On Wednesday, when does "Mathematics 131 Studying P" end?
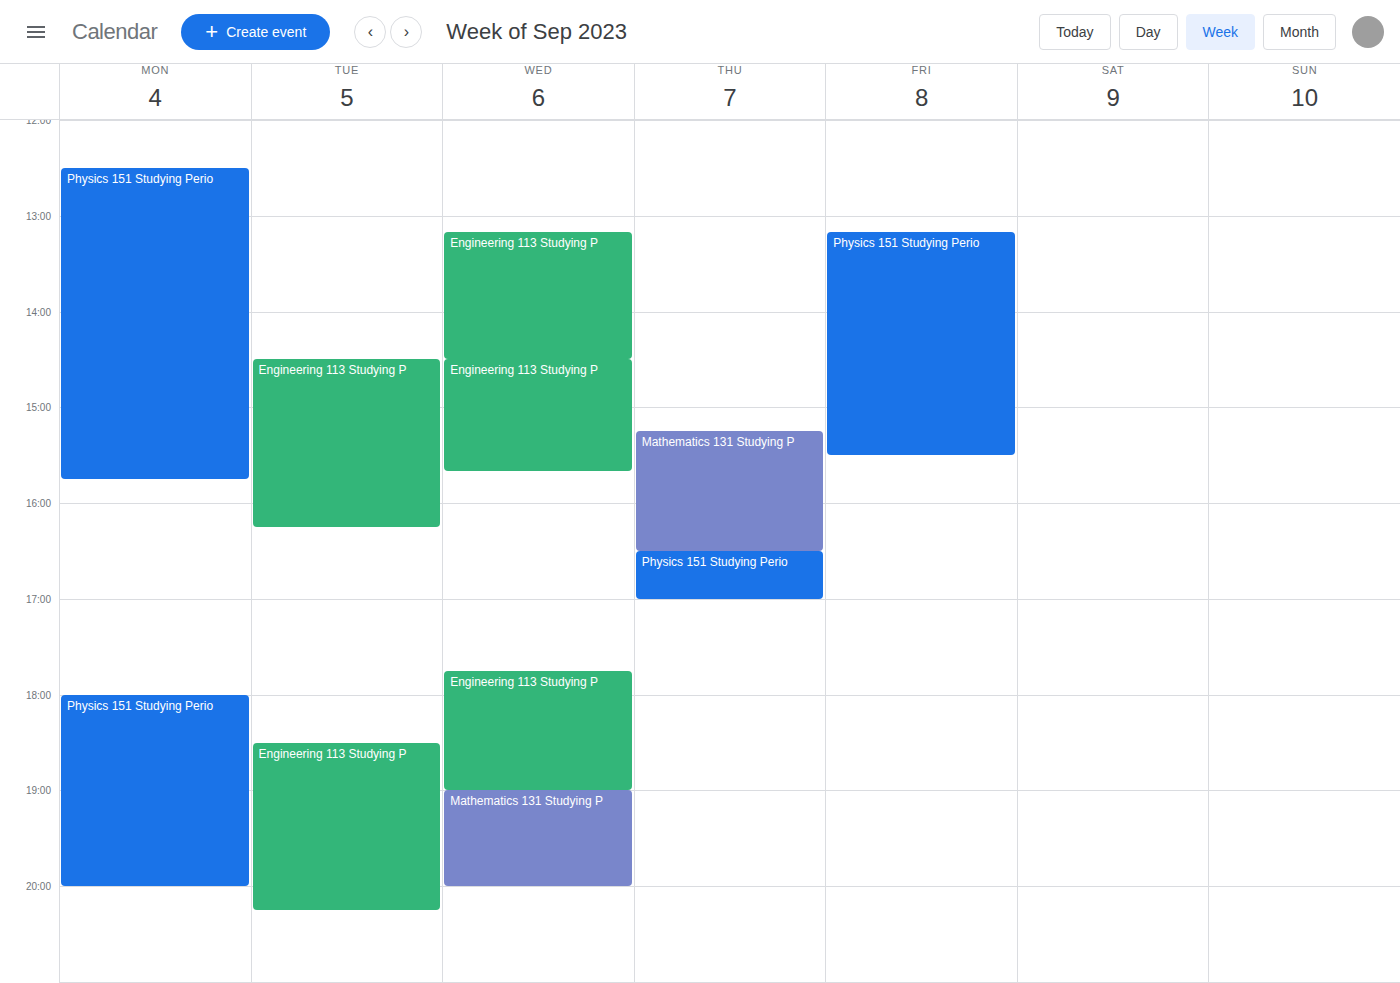
20:00